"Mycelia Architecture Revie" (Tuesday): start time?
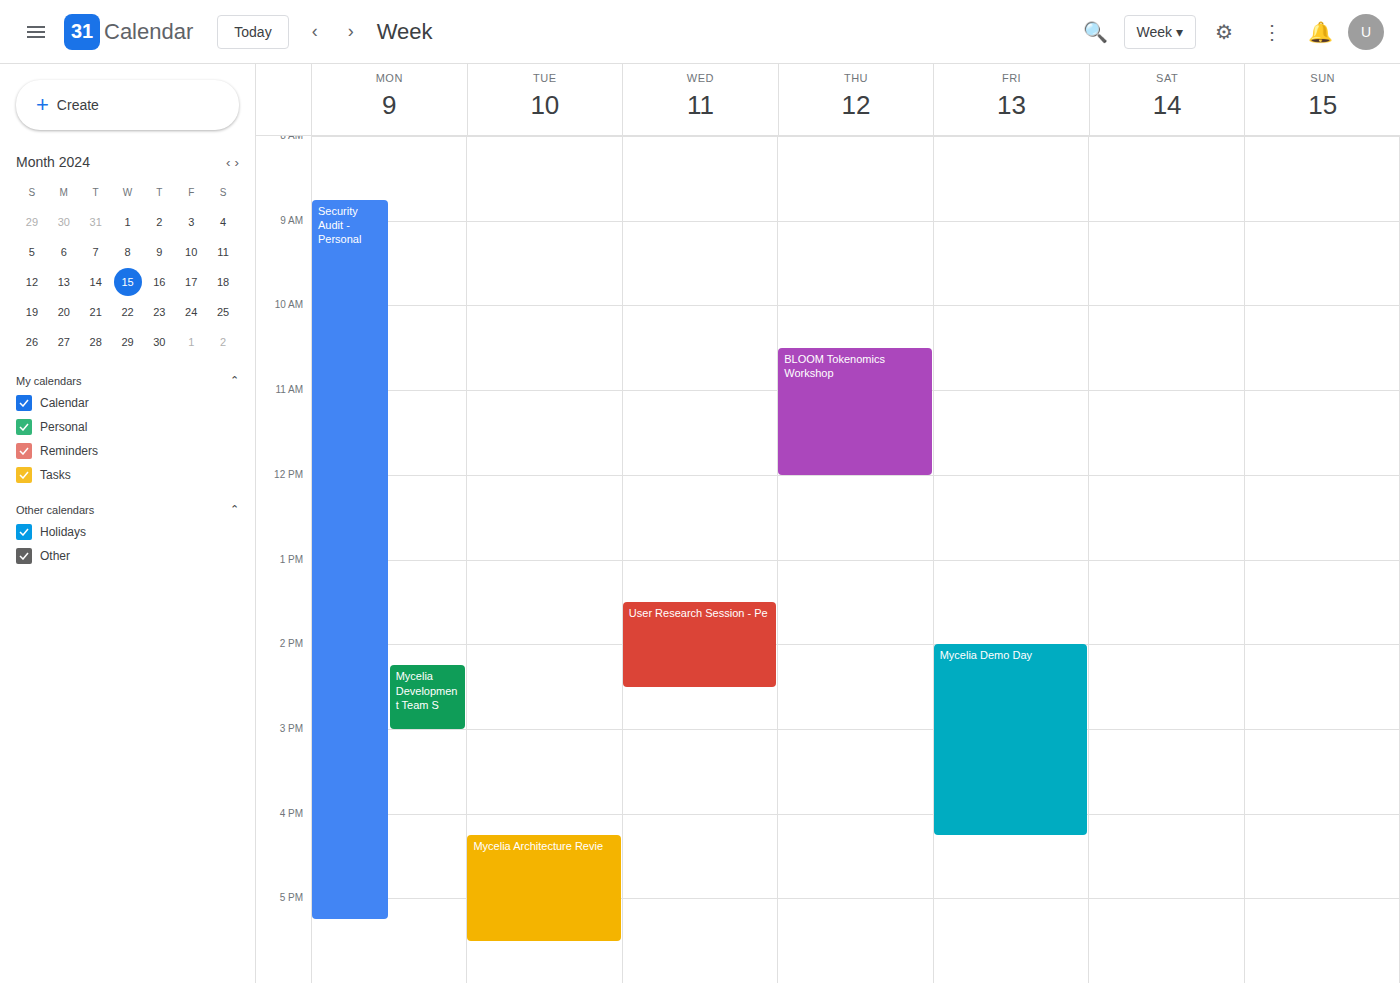
4:15 PM